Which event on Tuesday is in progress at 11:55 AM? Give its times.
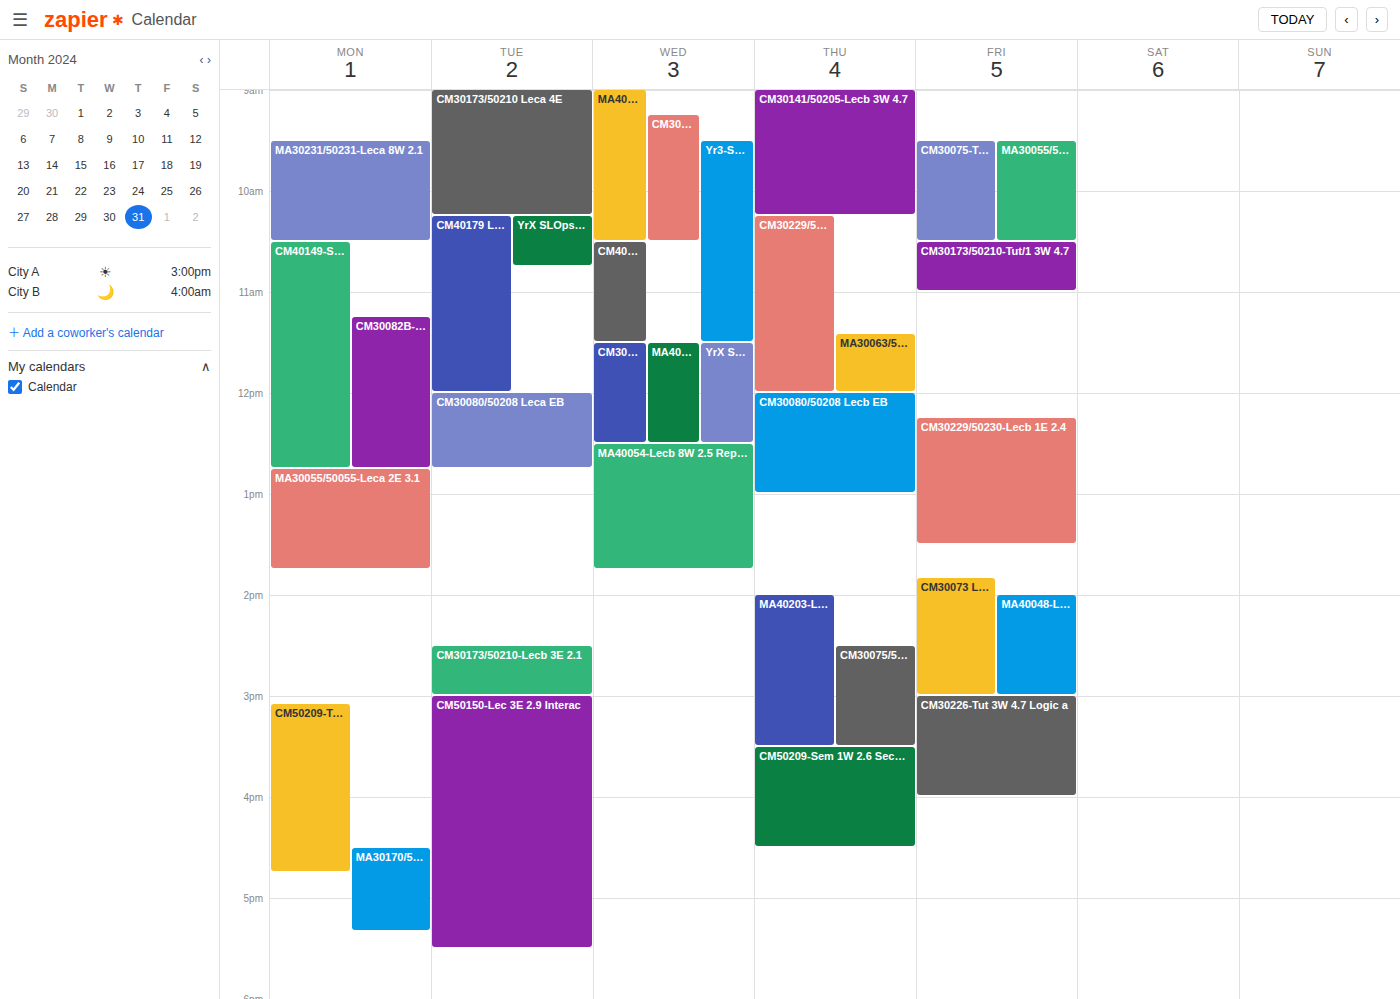
"CM40179 Lec 1W 2 Entre", 10:15 AM to 12:00 PM